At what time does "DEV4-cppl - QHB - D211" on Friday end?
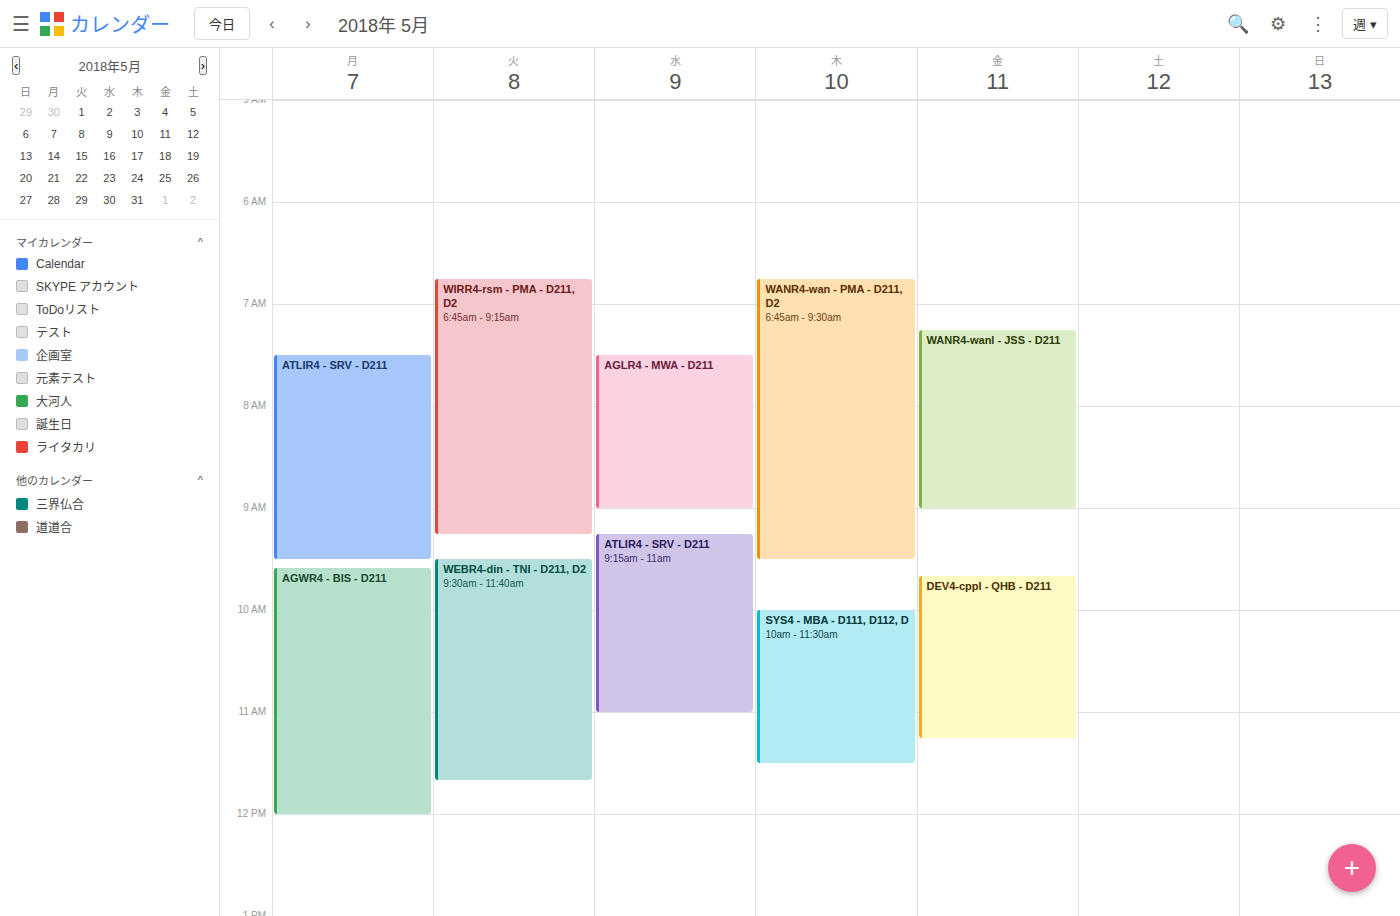
11:15